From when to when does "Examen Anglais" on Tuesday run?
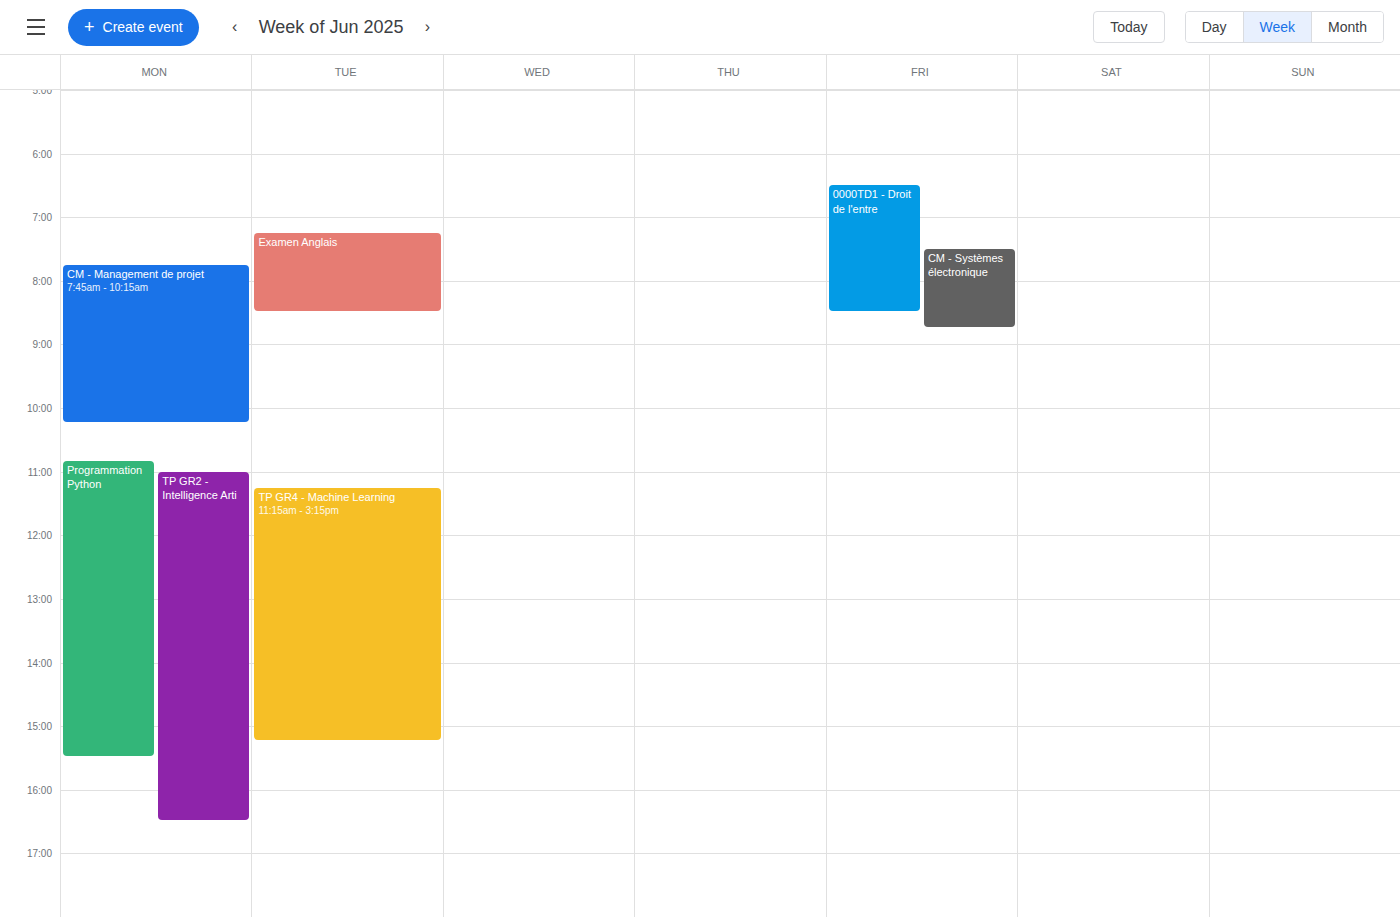
07:15 to 08:30